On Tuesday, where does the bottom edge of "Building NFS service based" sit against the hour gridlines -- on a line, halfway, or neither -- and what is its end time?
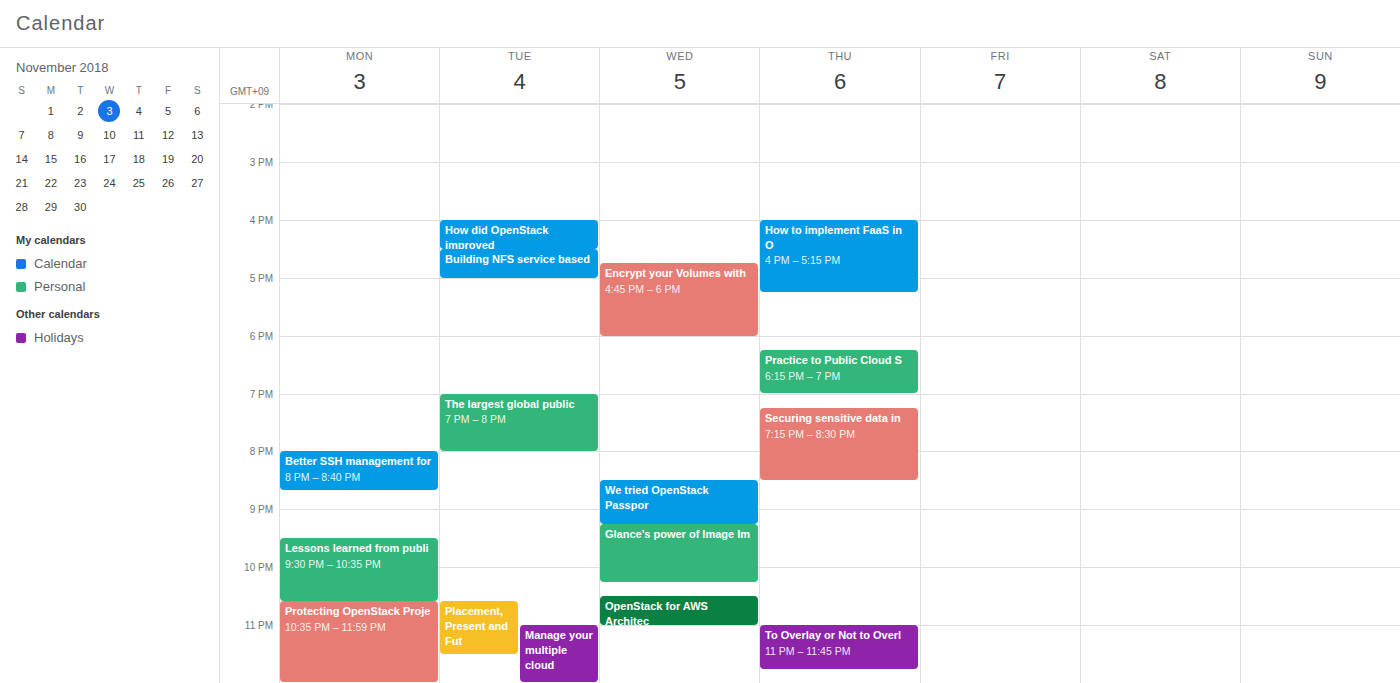
5:00 PM -- exactly on the 5 PM line.